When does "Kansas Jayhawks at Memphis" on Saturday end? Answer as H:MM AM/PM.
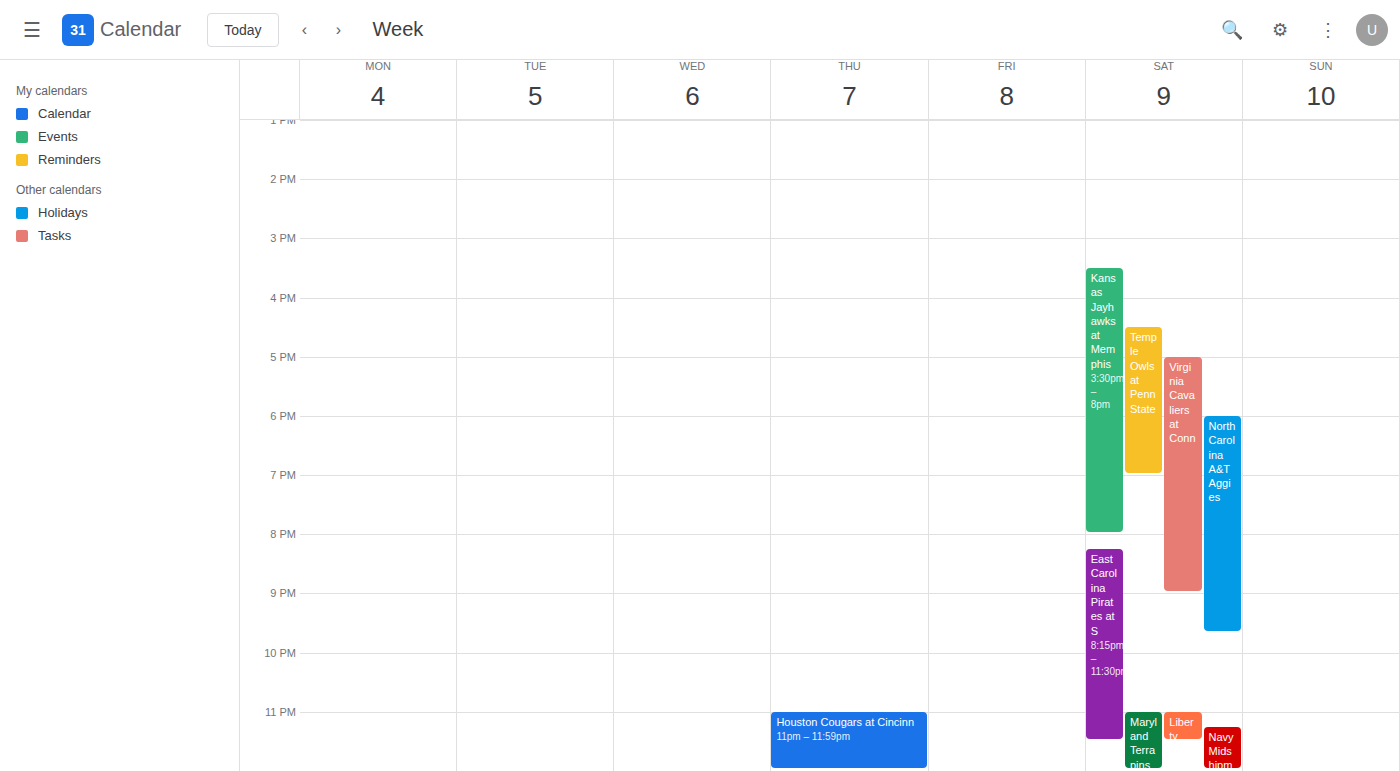
8:00 PM